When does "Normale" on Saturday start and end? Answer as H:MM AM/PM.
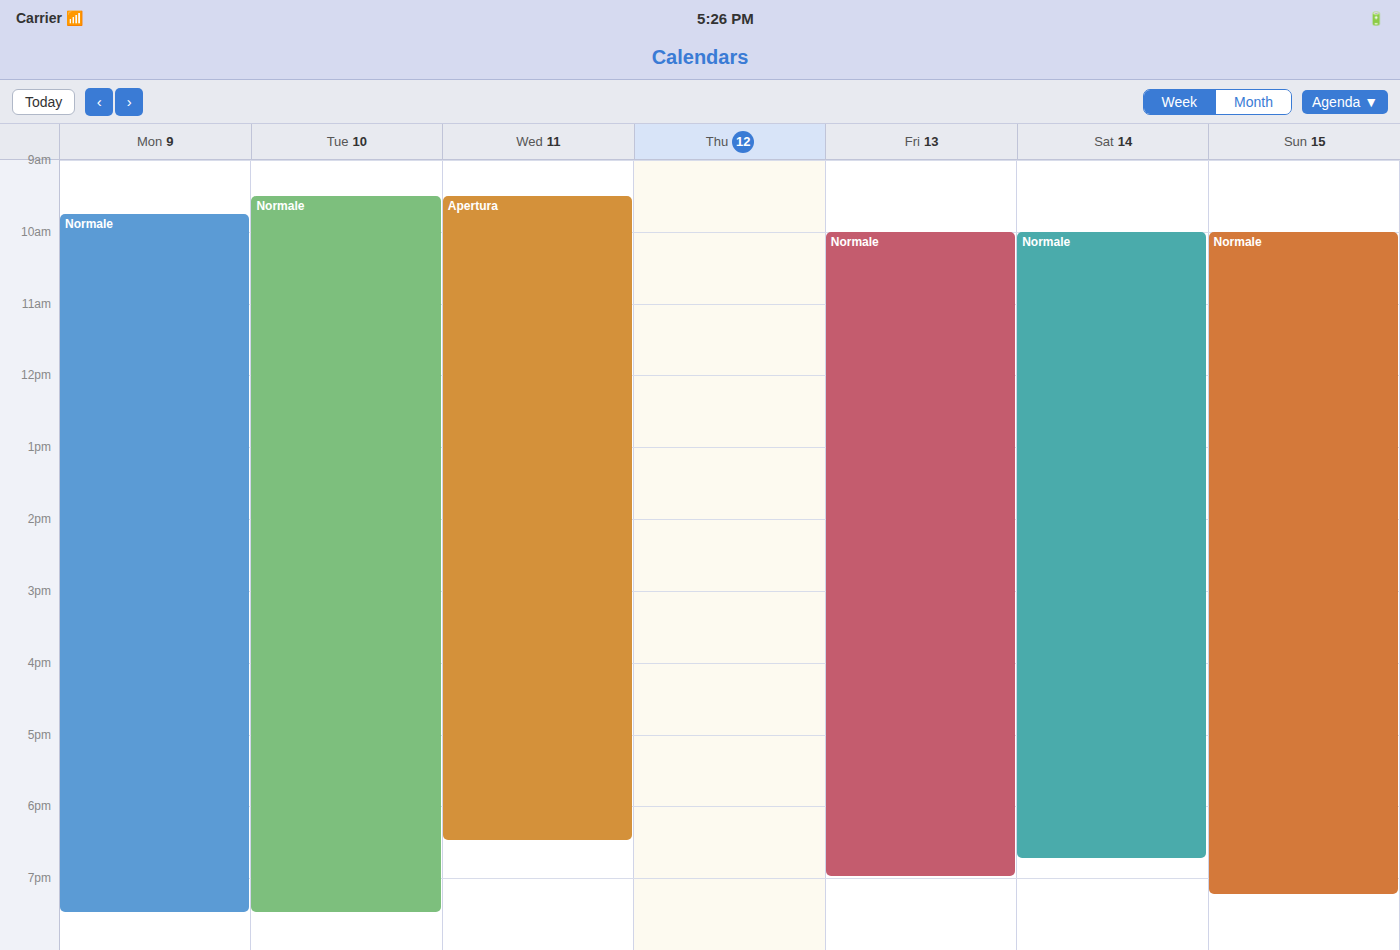
10:00 AM to 6:45 PM